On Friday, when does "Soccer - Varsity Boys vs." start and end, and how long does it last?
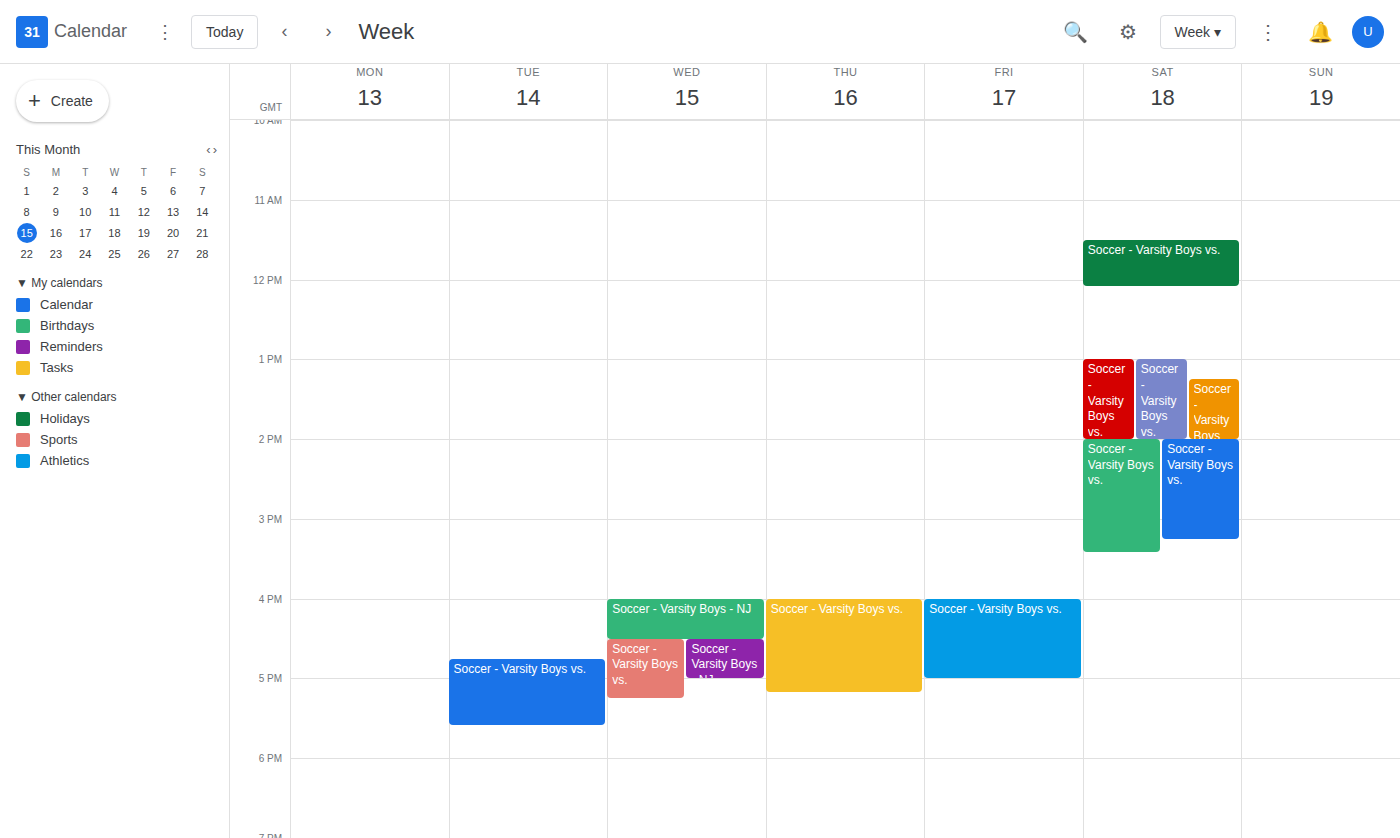
4:00 PM to 5:00 PM, 1 hour